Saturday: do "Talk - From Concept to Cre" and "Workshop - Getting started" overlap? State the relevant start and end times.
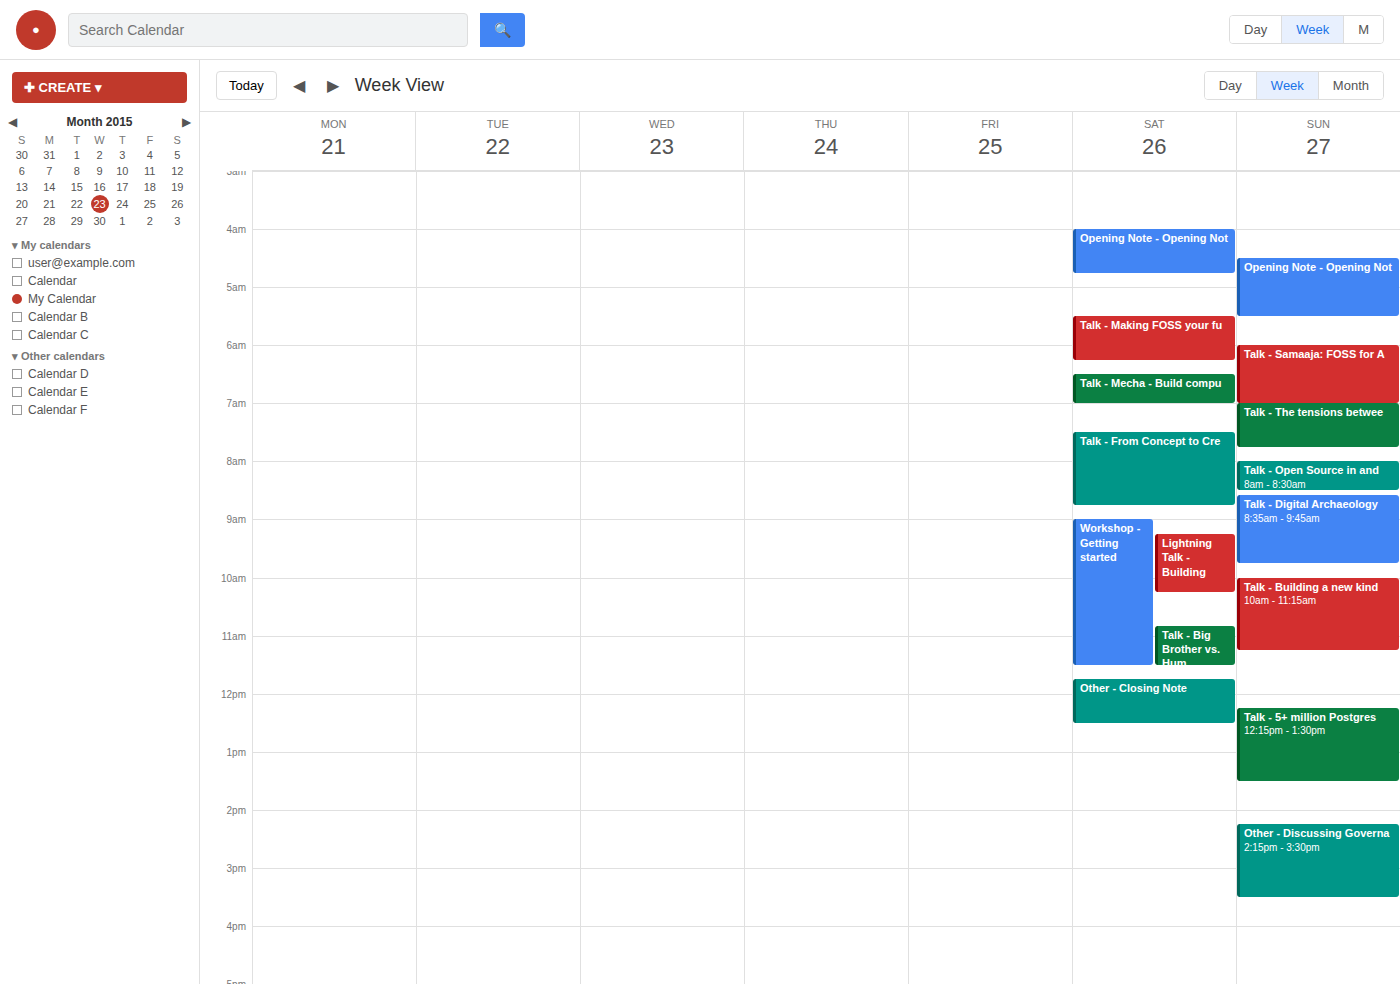
"Talk - From Concept to Cre" ends at 8:45 AM and "Workshop - Getting started" starts at 9:00 AM -- no overlap.